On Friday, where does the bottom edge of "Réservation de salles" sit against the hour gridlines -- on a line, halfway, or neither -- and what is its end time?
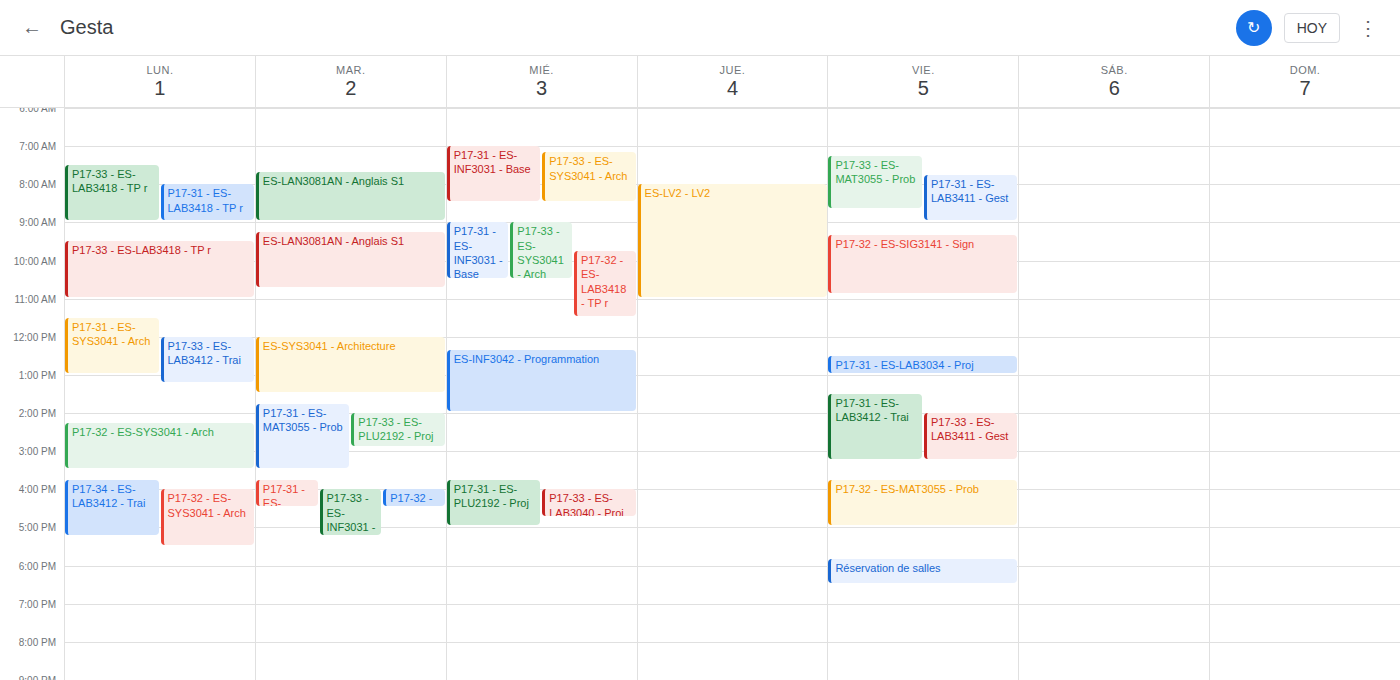
6:30 PM -- halfway between the 6 PM and 7 PM lines.